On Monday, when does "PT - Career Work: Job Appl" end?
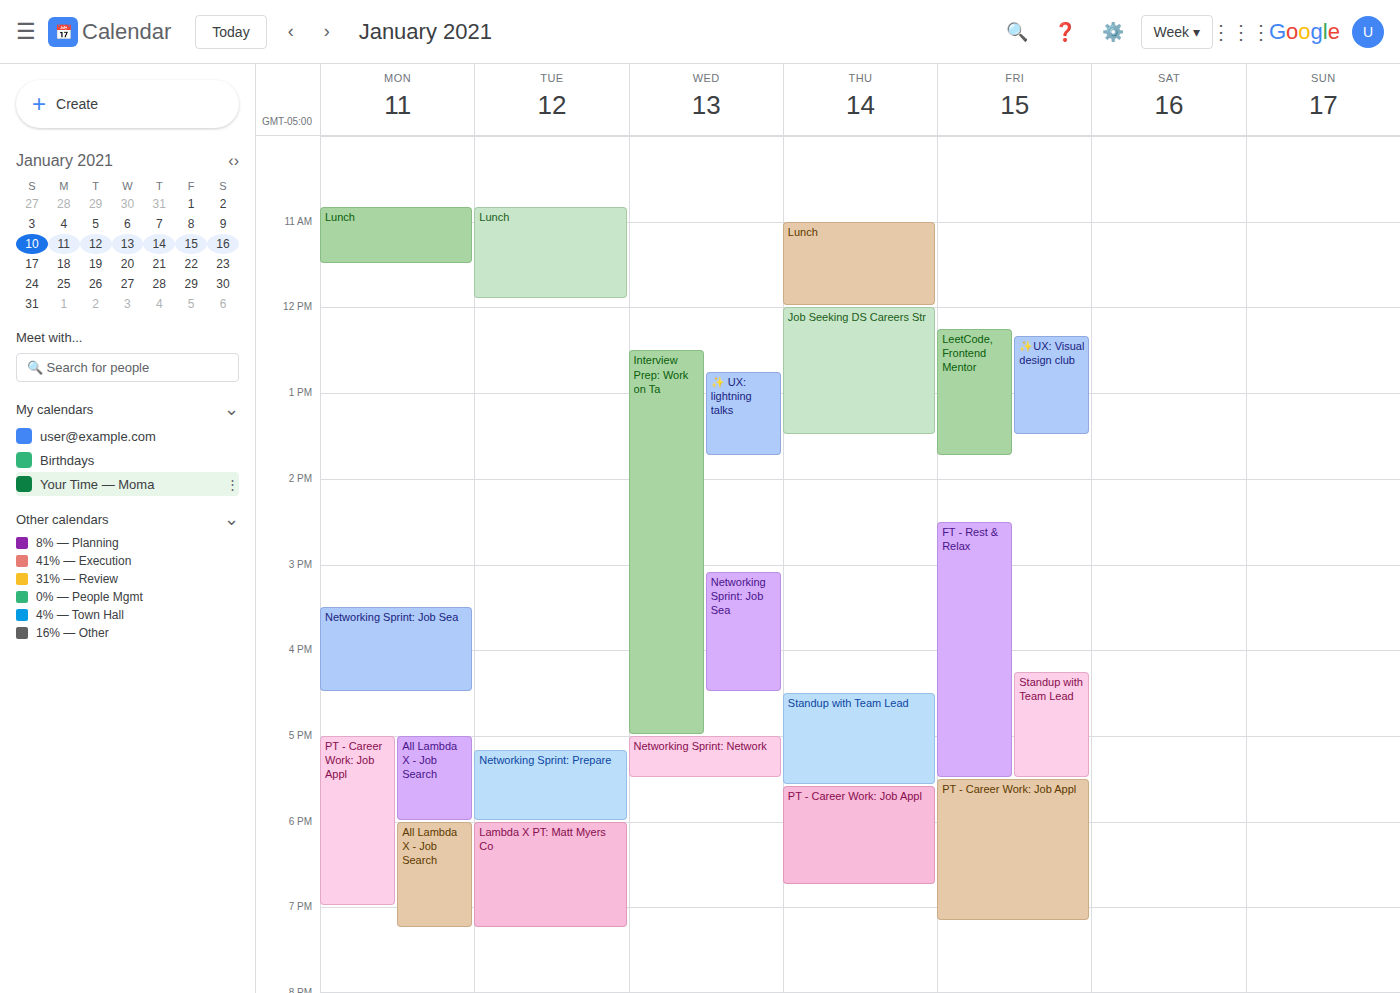
7:00 PM